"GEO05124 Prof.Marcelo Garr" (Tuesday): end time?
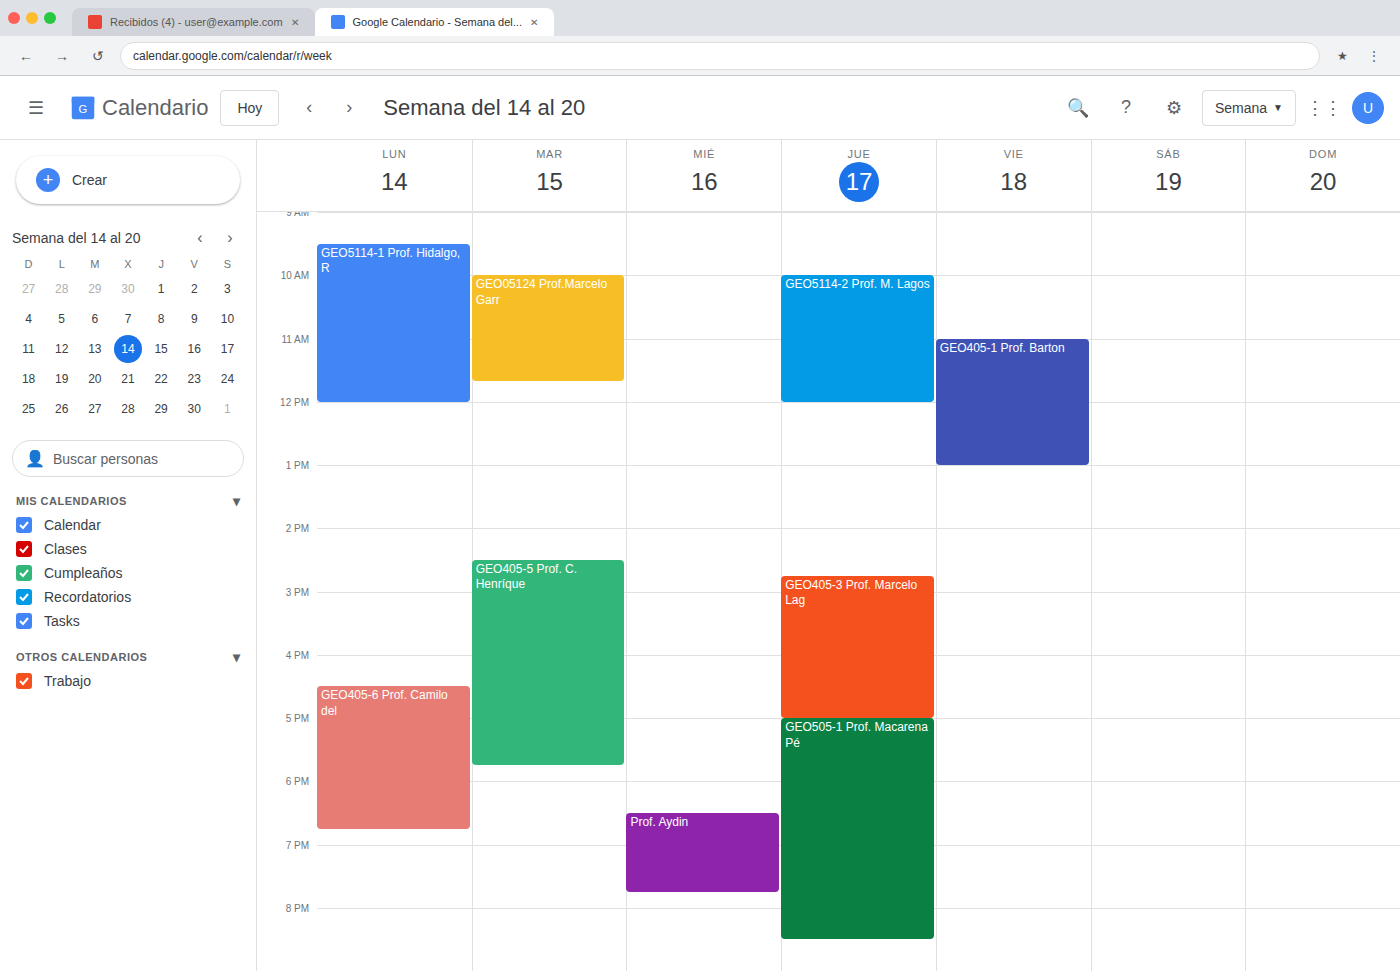
11:40 AM